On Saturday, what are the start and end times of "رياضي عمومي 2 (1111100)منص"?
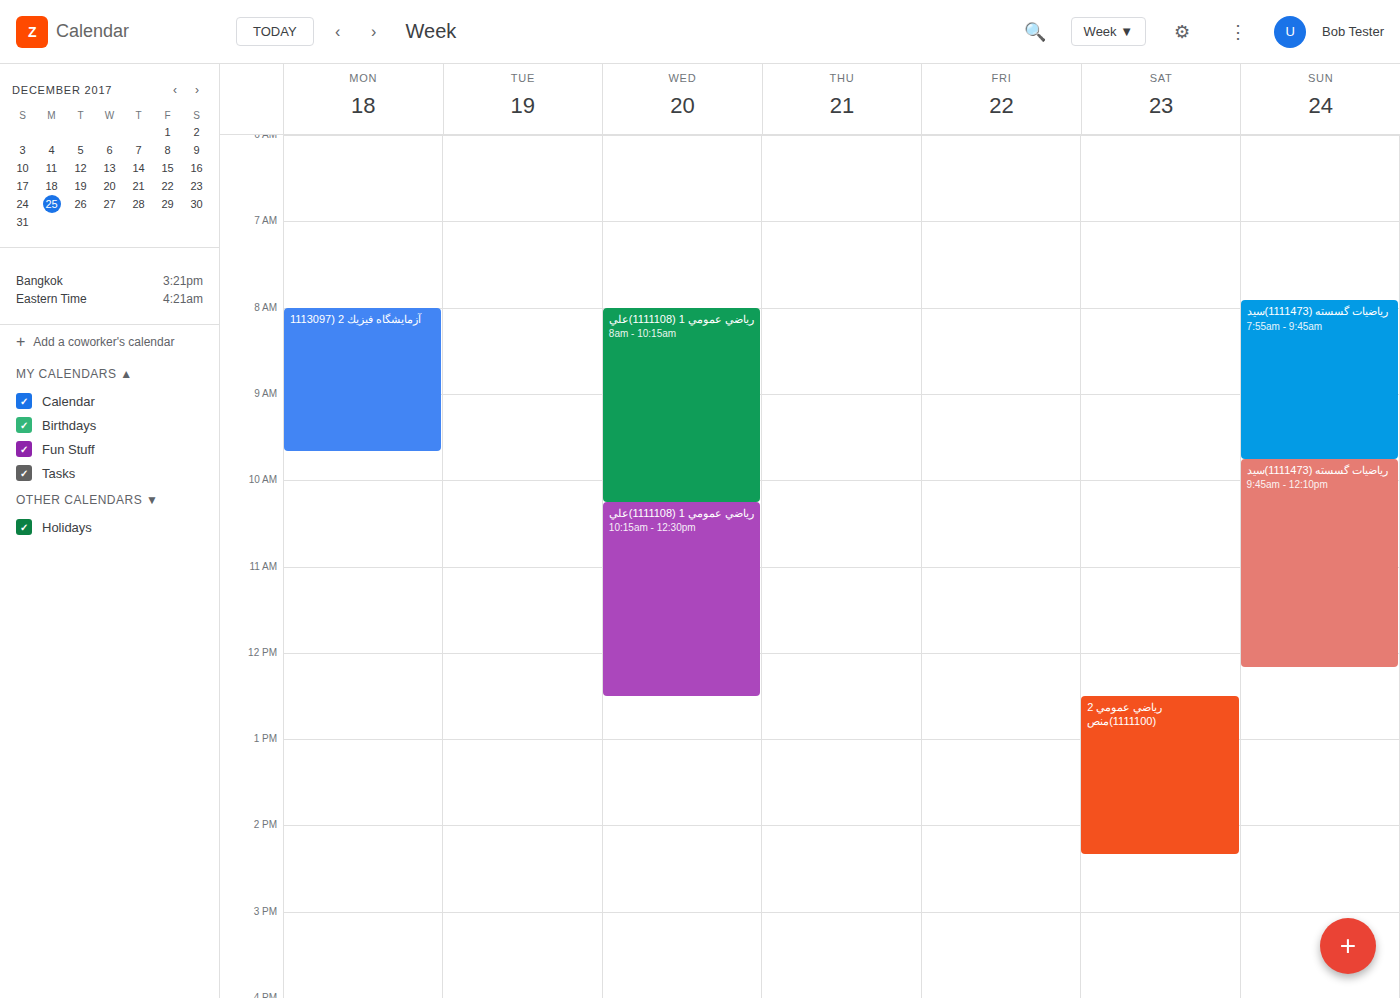
12:30 PM to 2:20 PM